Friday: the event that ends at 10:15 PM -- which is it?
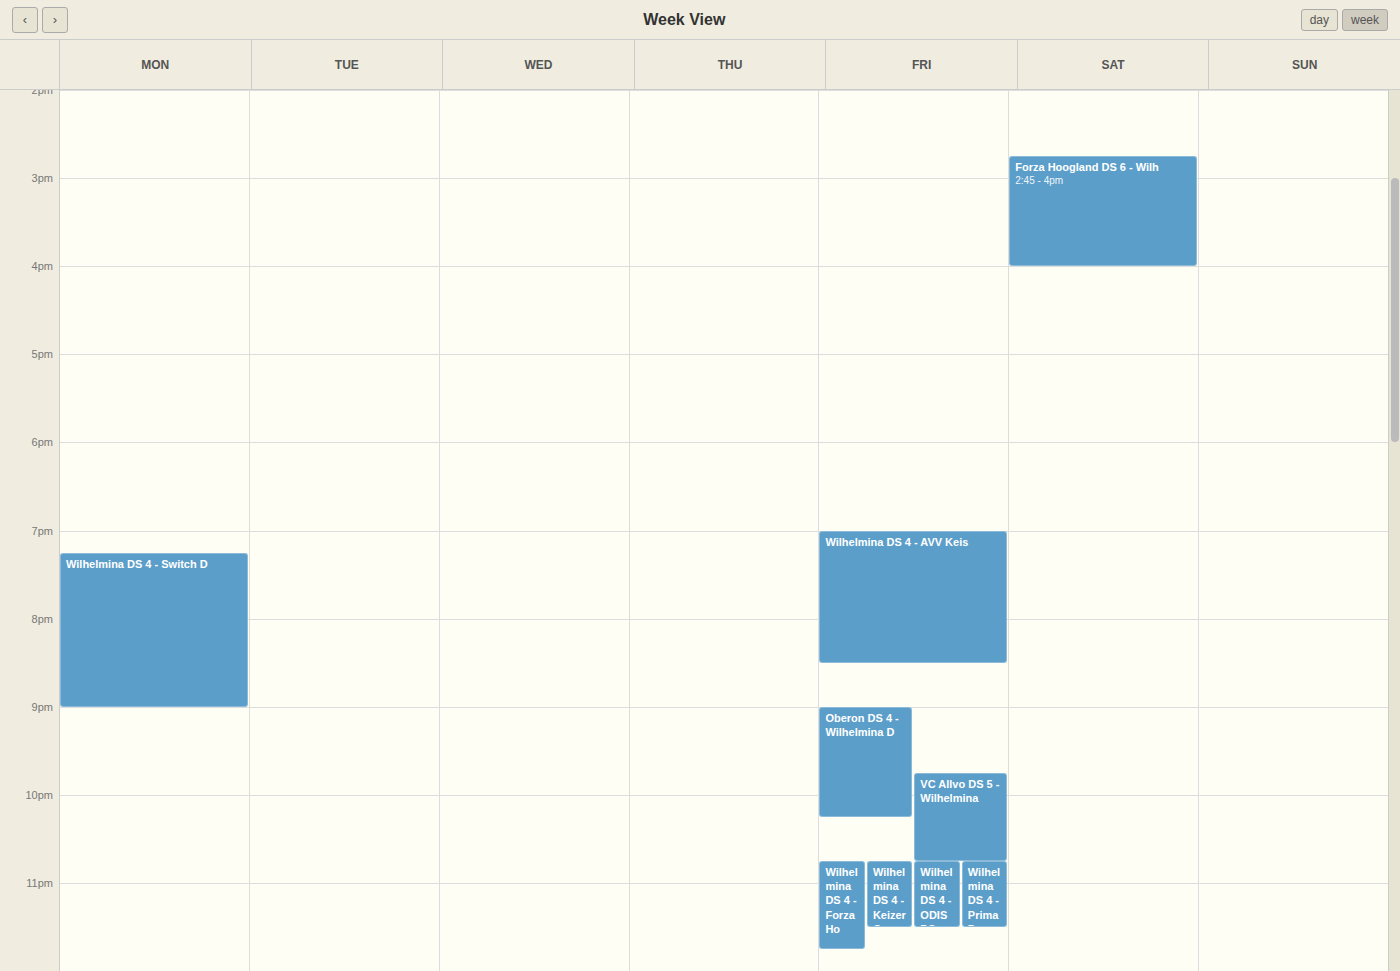
"Oberon DS 4 - Wilhelmina D"